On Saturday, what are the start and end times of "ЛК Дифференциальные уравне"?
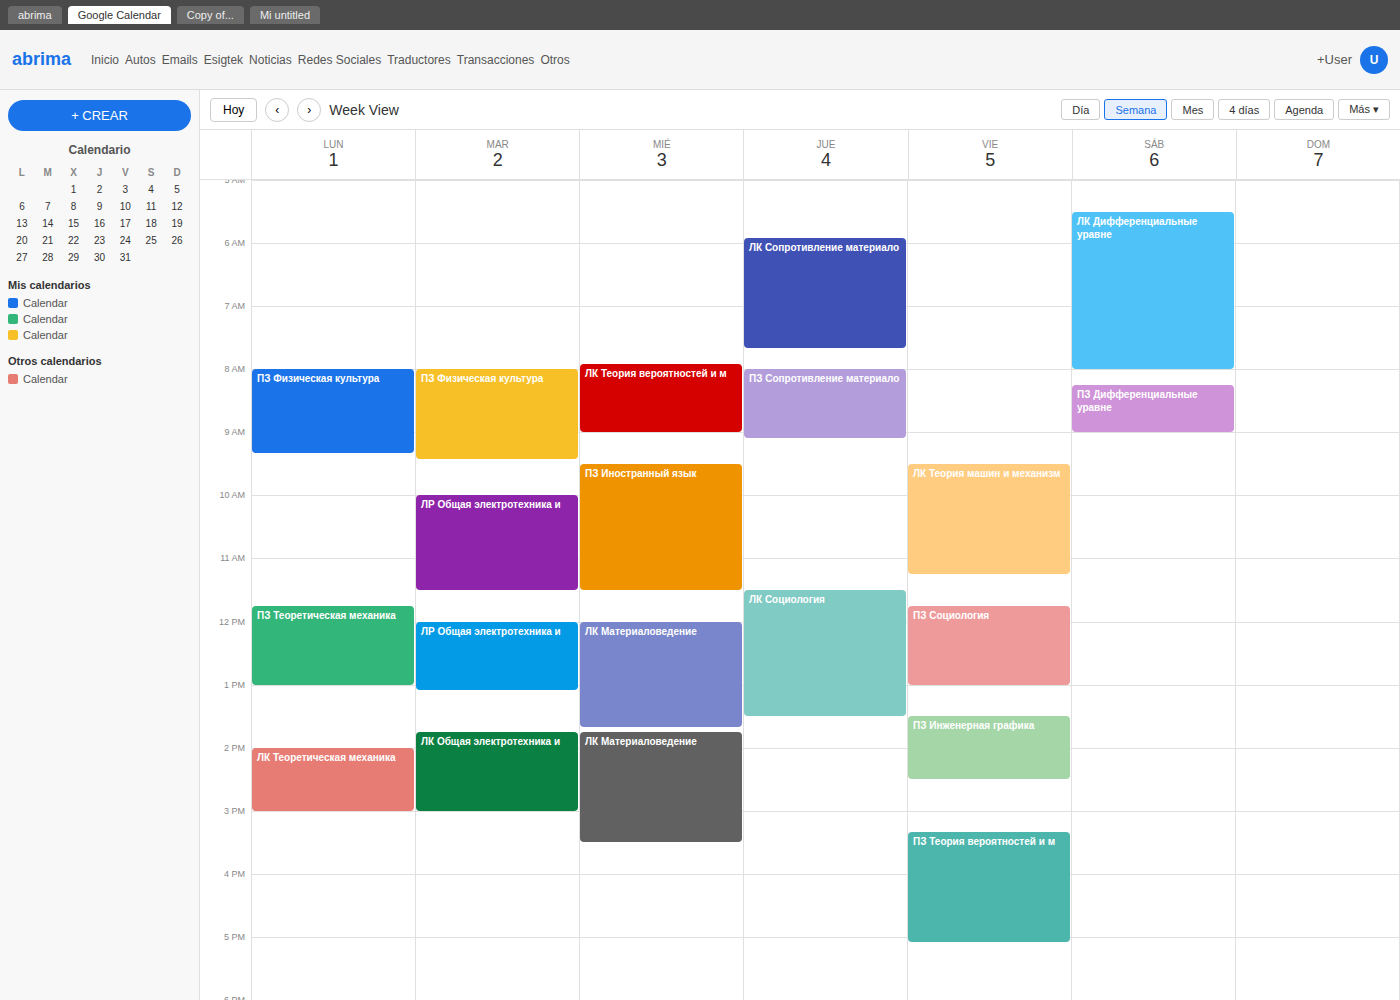
5:30 AM to 8:00 AM